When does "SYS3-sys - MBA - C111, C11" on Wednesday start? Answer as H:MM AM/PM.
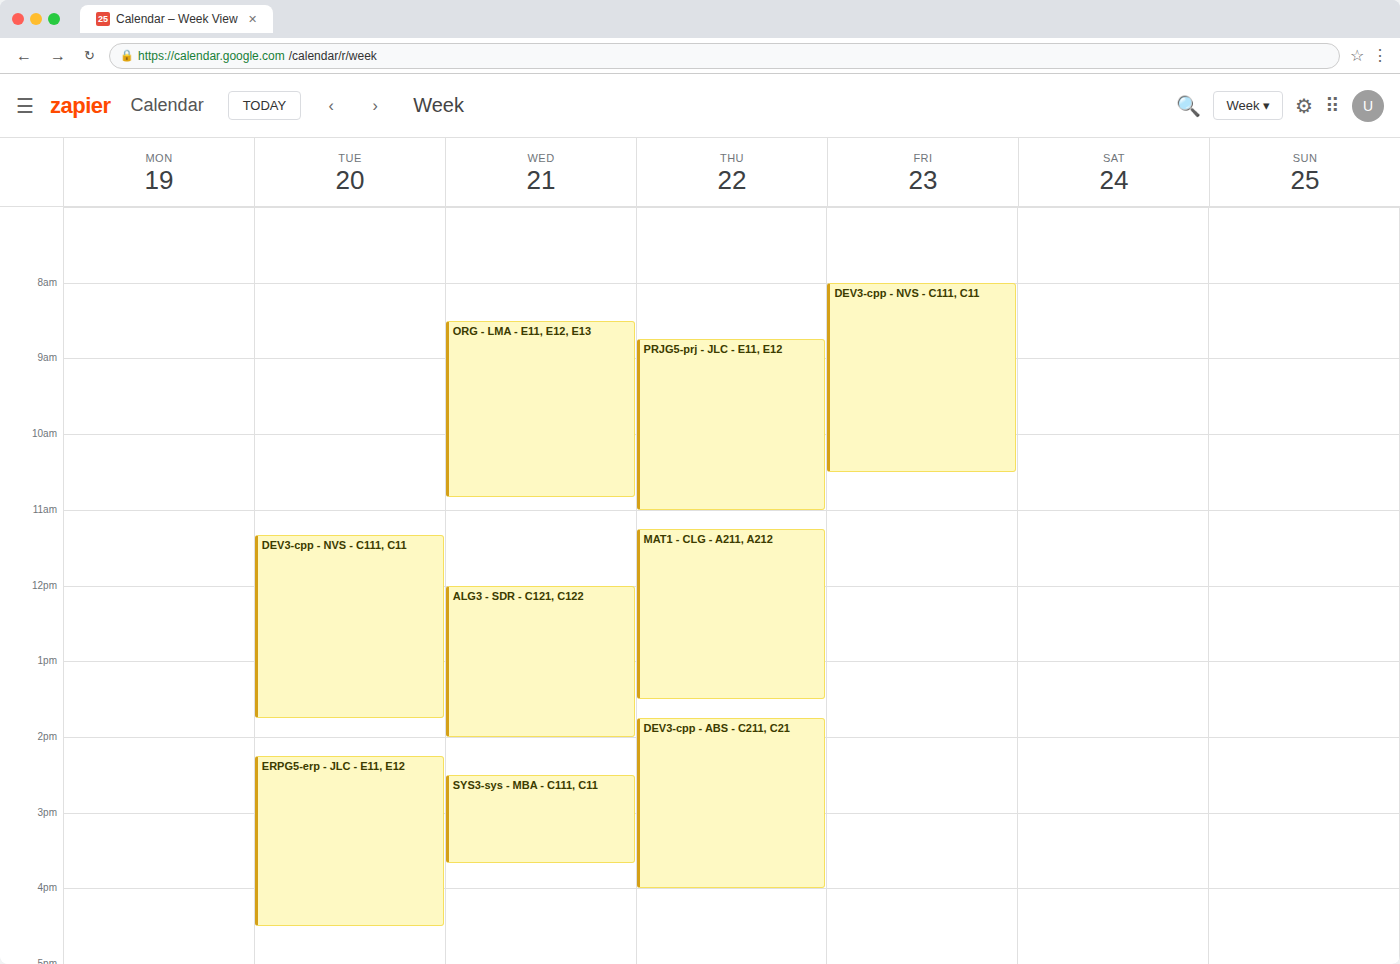
2:30 PM